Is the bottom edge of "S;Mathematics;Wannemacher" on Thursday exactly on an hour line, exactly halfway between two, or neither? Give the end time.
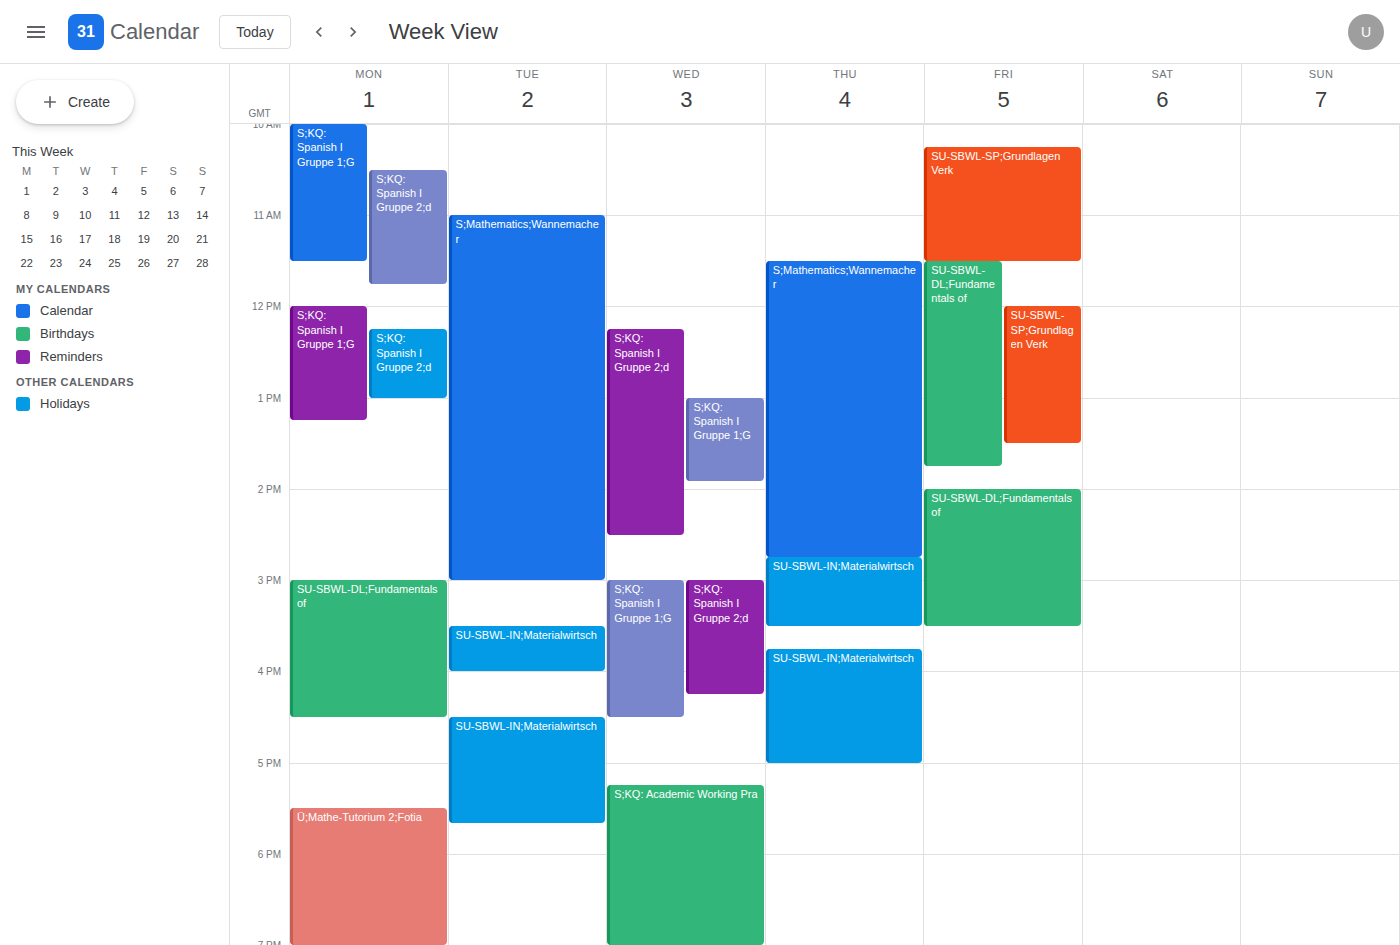
2:45 PM -- neither: three quarters of the way from the 2 PM line to the 3 PM line.